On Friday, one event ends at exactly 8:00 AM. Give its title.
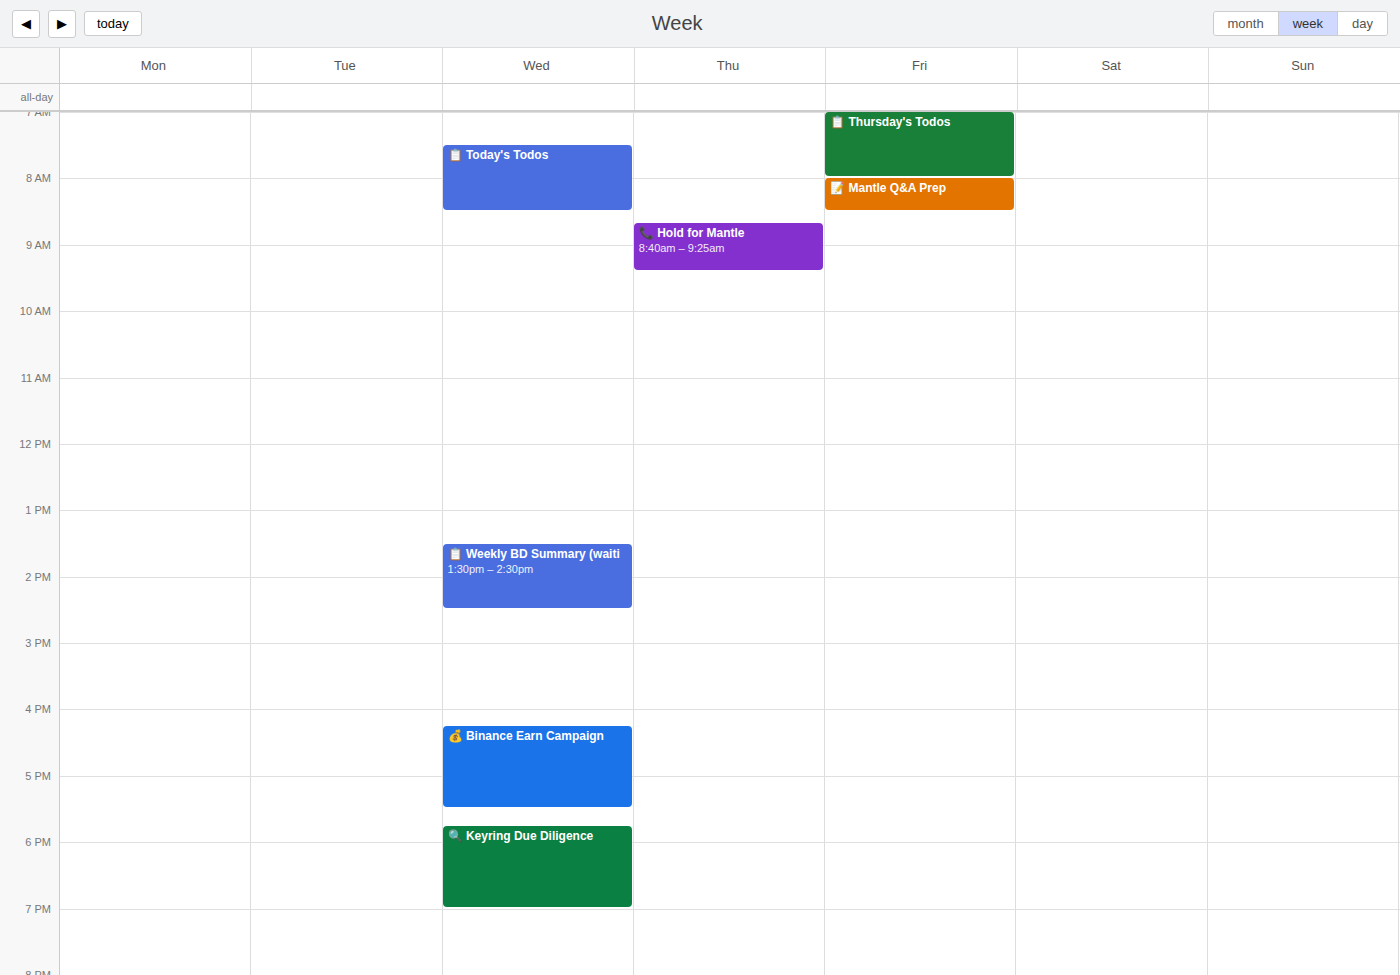
"📋 Thursday's Todos"